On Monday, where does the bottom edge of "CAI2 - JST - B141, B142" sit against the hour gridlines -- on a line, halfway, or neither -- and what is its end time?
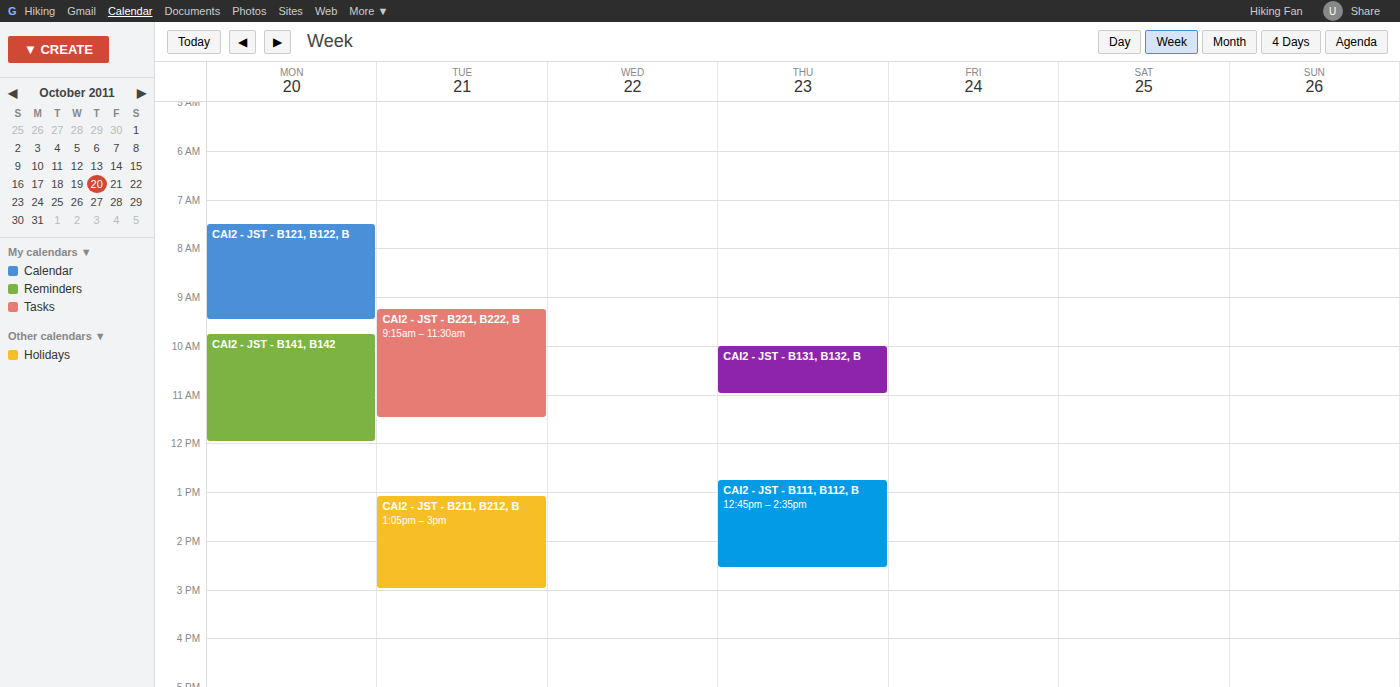
12:00 PM -- exactly on the 12 PM line.